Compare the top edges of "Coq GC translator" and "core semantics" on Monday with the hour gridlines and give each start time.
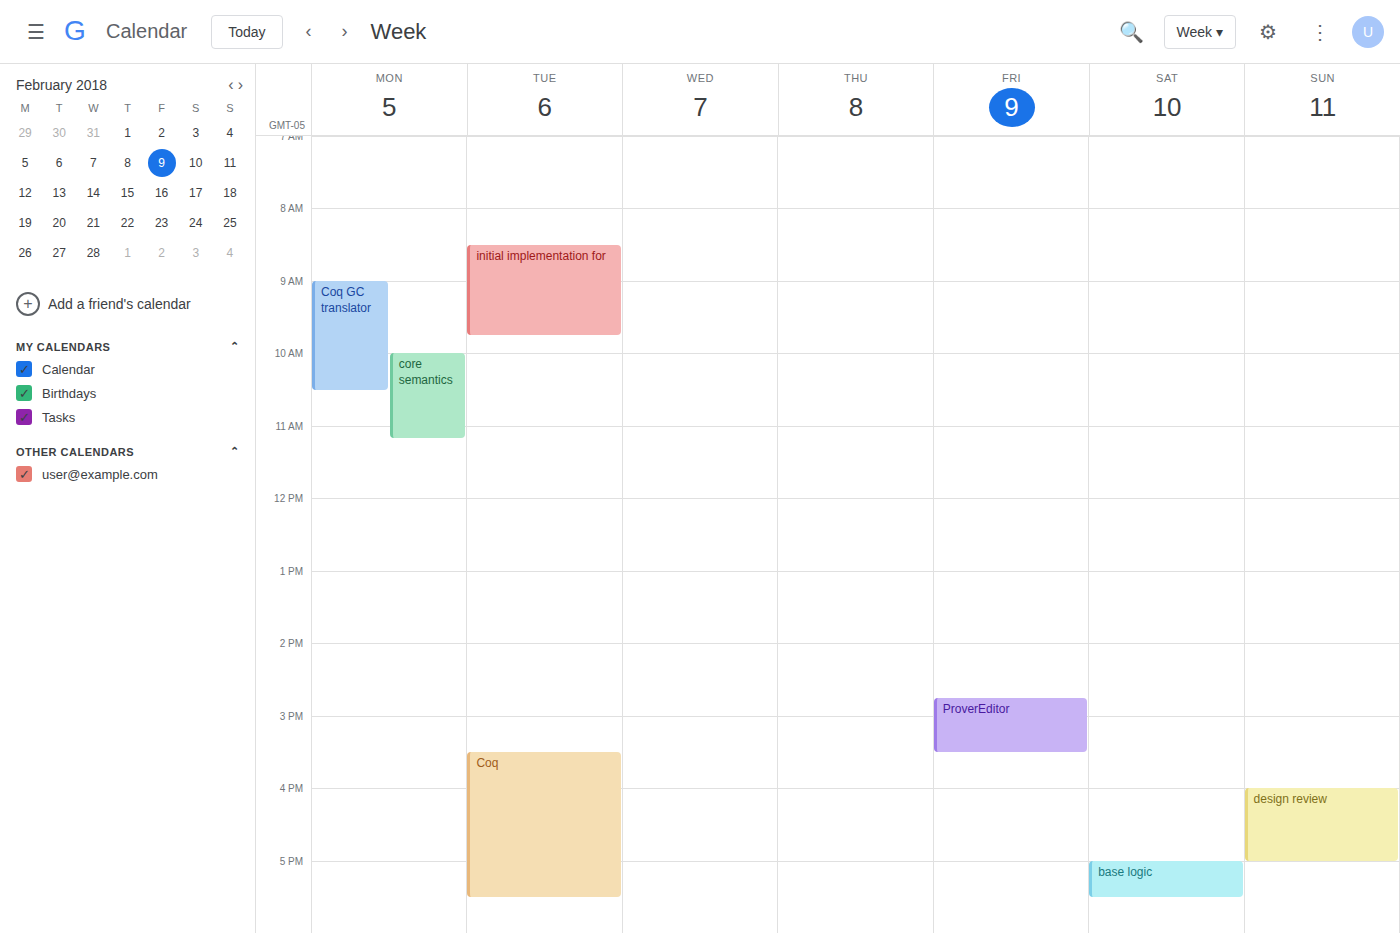
"Coq GC translator": 9:00 AM, exactly on the 9 AM line. "core semantics": 10:00 AM, exactly on the 10 AM line.